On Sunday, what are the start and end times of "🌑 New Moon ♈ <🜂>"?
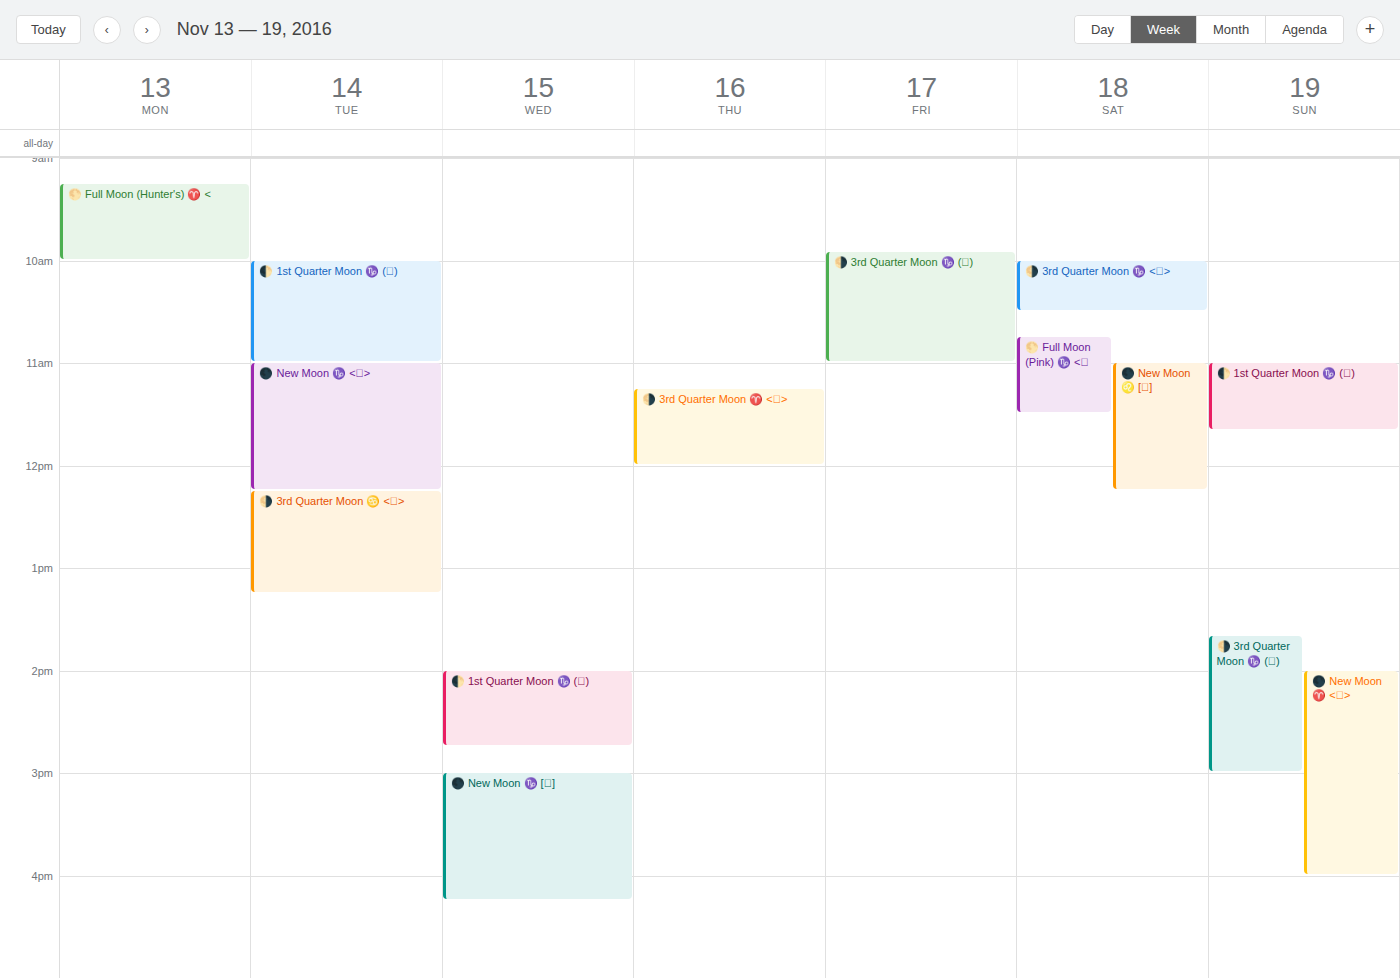
2:00 PM to 4:00 PM